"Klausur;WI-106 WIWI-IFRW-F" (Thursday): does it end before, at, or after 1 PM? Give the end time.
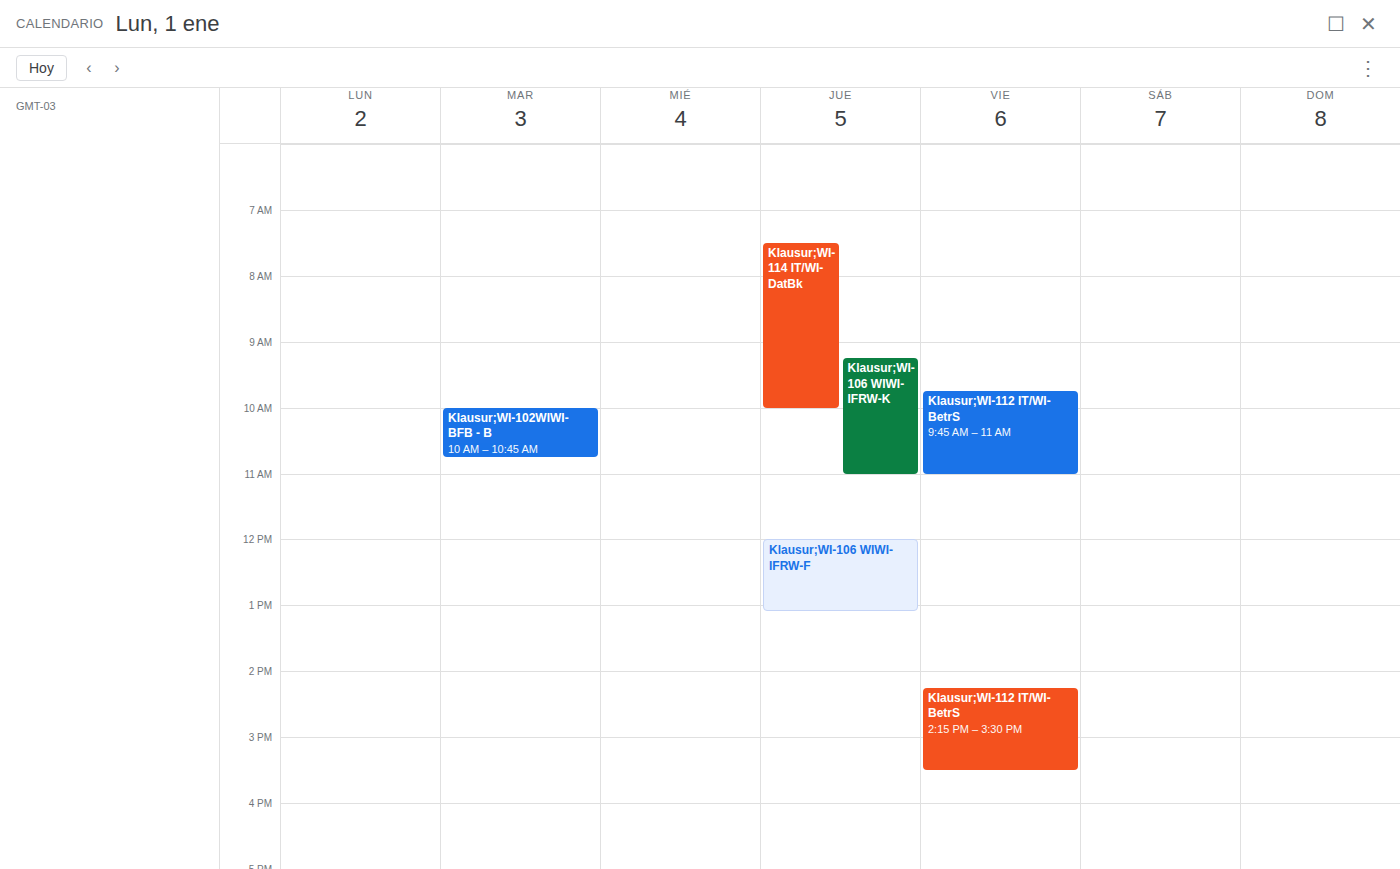
1:05 PM -- after 1 PM, 5 minutes below the 1 PM line.